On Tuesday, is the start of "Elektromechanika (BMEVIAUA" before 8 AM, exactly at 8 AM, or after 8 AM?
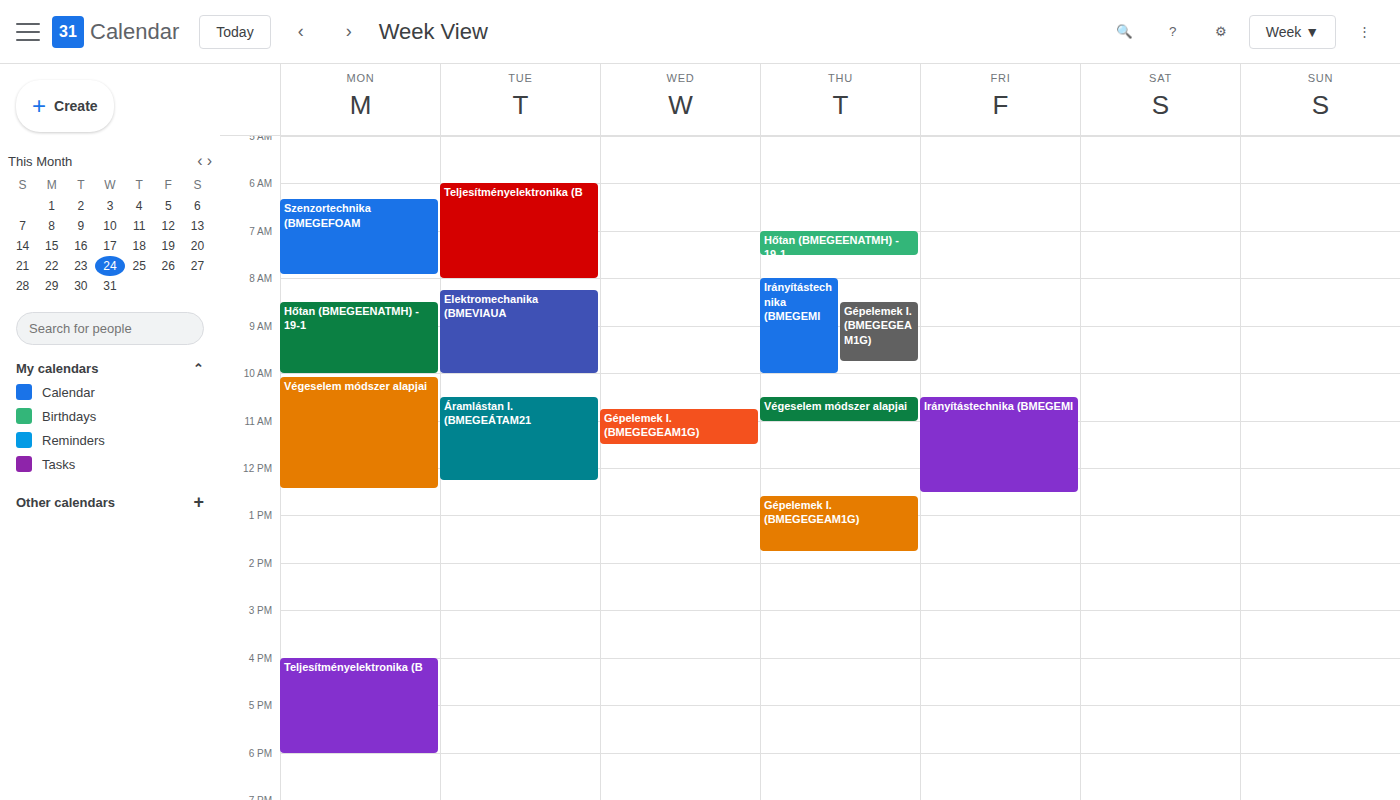
8:15 AM -- after 8 AM, 15 minutes below the 8 AM line.